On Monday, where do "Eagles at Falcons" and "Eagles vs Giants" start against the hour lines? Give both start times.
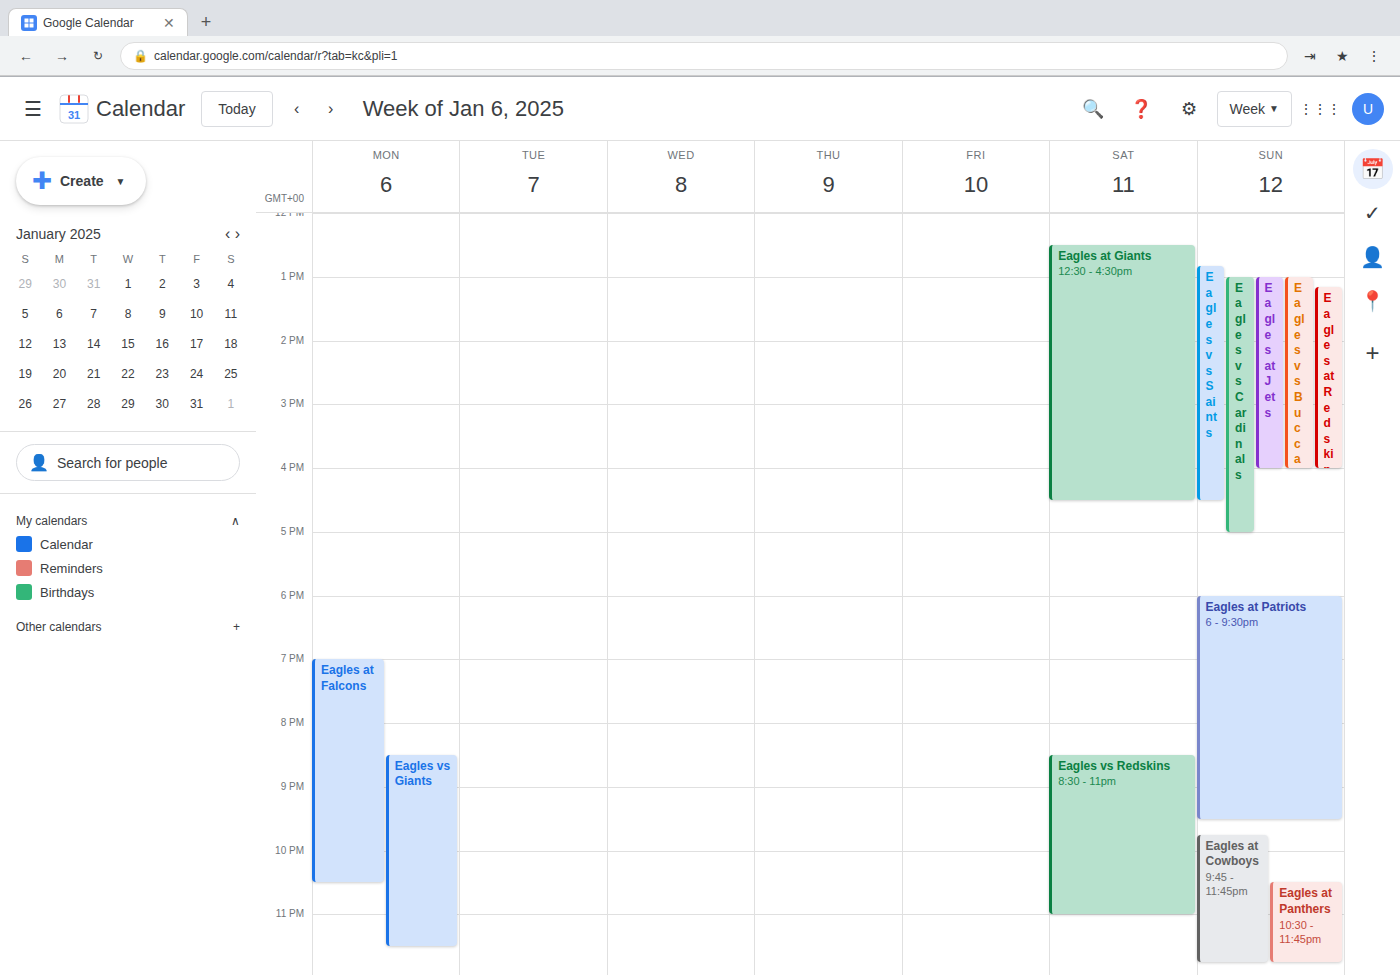
"Eagles at Falcons": 7:00 PM, exactly on the 7 PM line. "Eagles vs Giants": 8:30 PM, halfway between the 8 PM and 9 PM lines.